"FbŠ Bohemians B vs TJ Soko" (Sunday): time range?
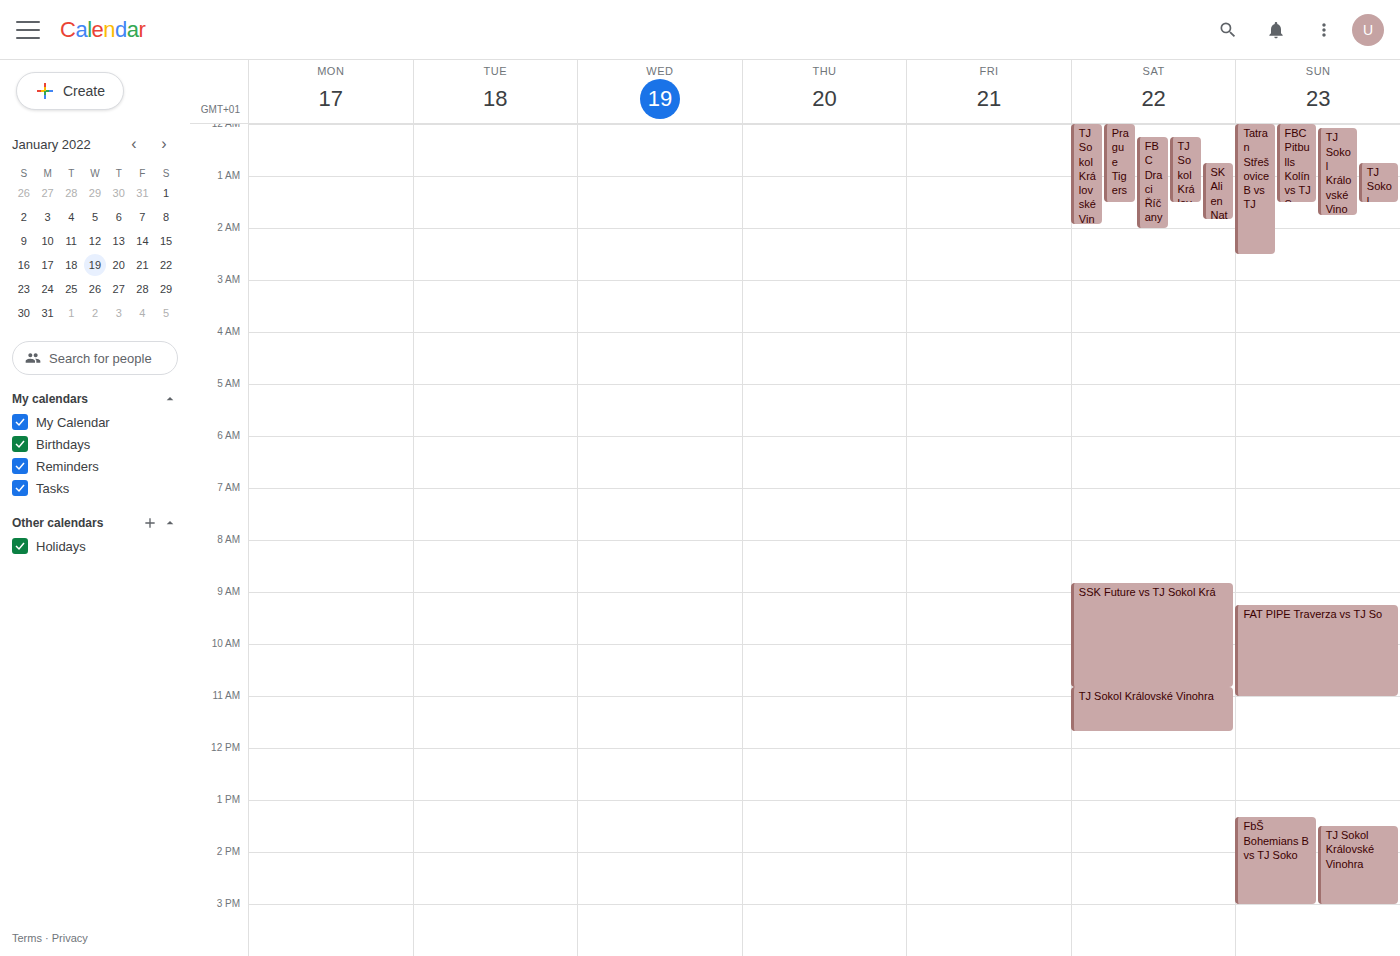
1:20 PM to 3:00 PM